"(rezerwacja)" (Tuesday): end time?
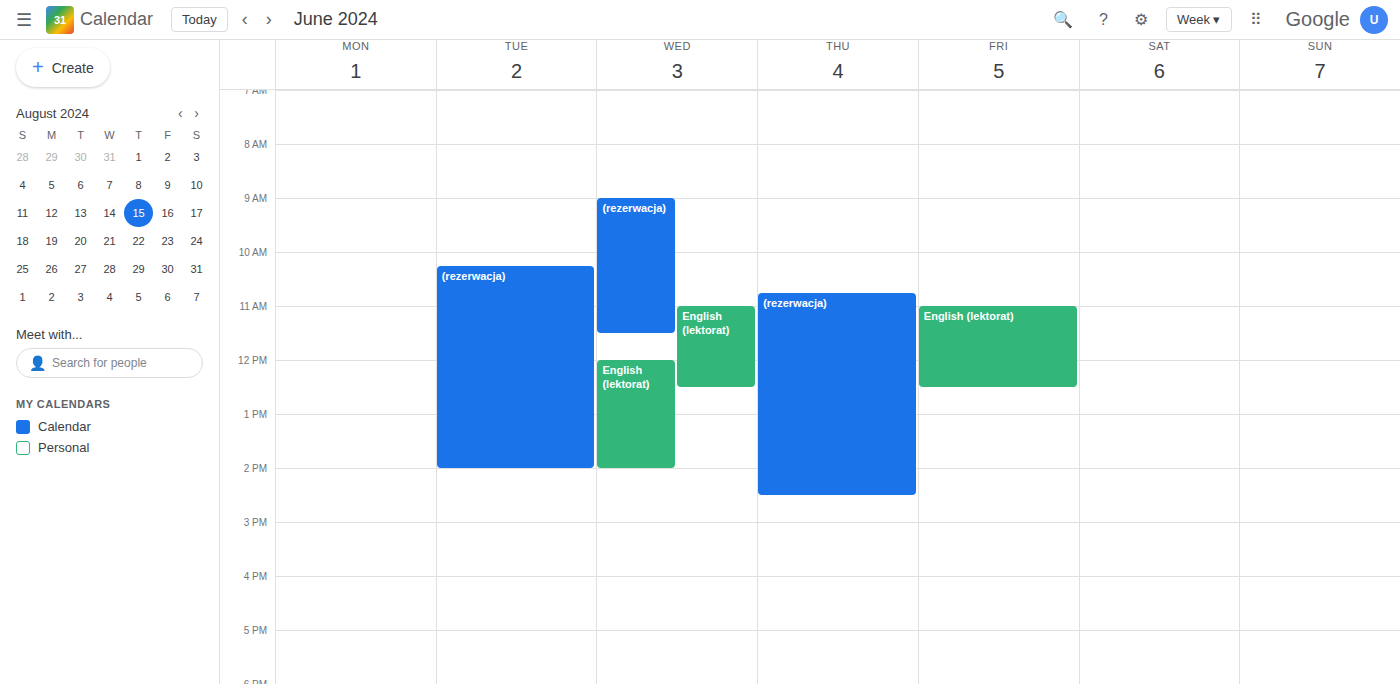
2:00 PM